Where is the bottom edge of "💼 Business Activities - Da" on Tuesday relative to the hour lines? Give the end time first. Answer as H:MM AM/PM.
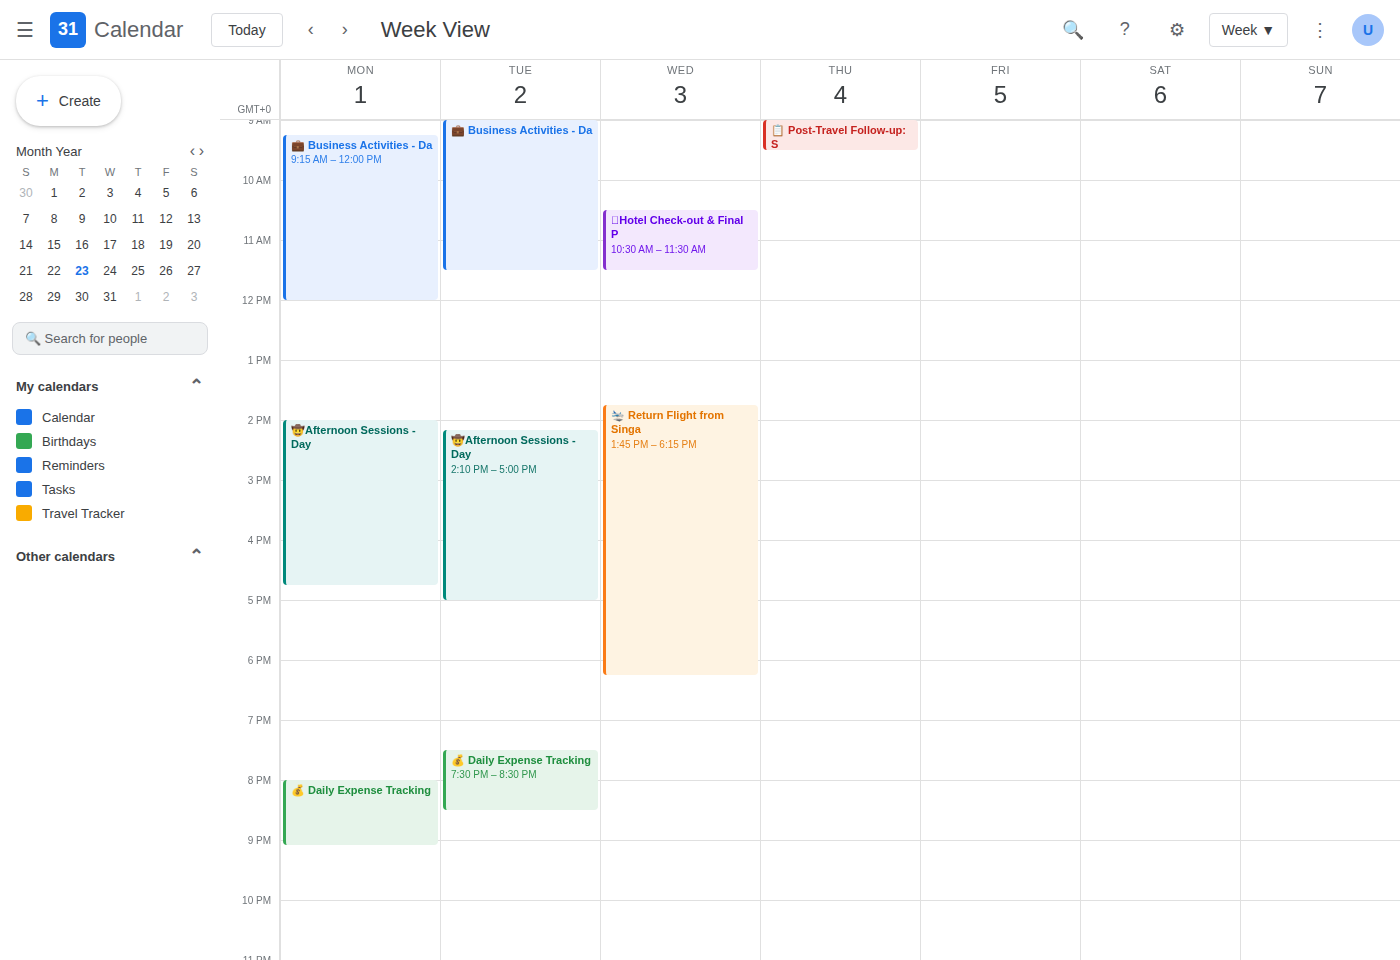
11:30 AM -- halfway between the 11 AM and 12 PM lines.